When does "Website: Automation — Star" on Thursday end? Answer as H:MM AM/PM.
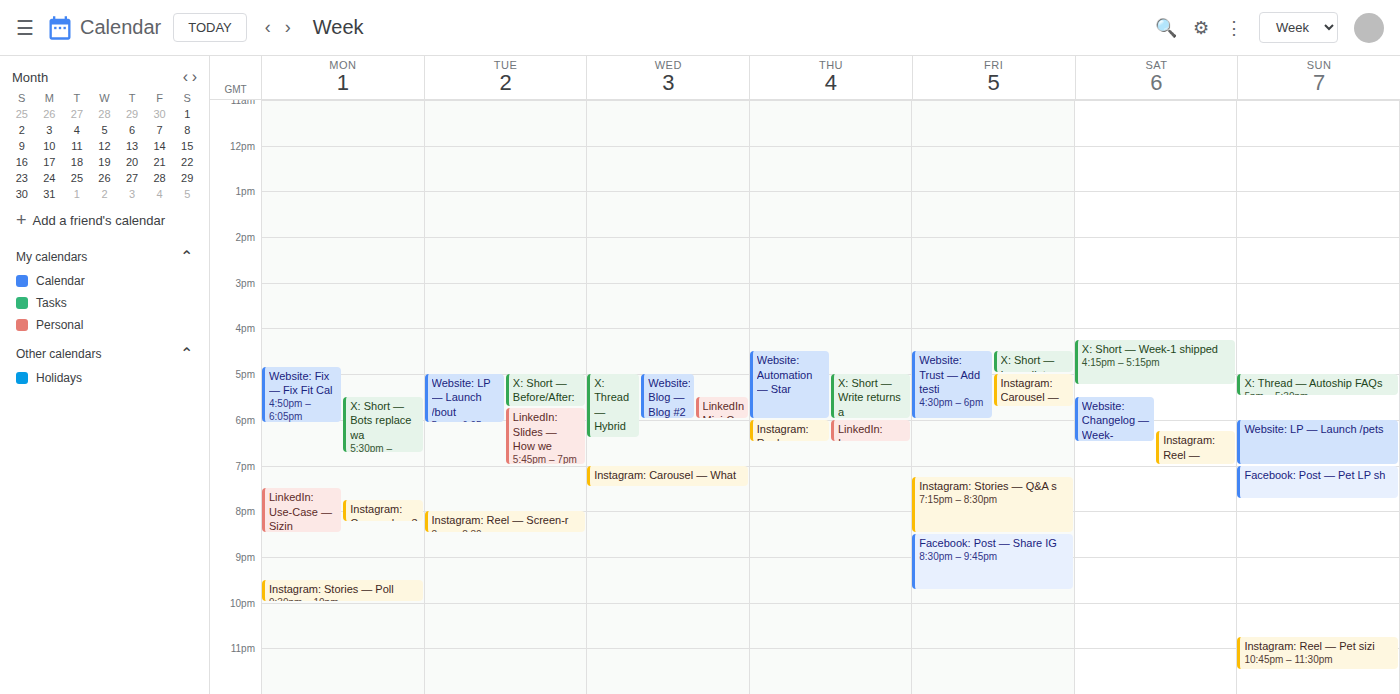
6:00 PM